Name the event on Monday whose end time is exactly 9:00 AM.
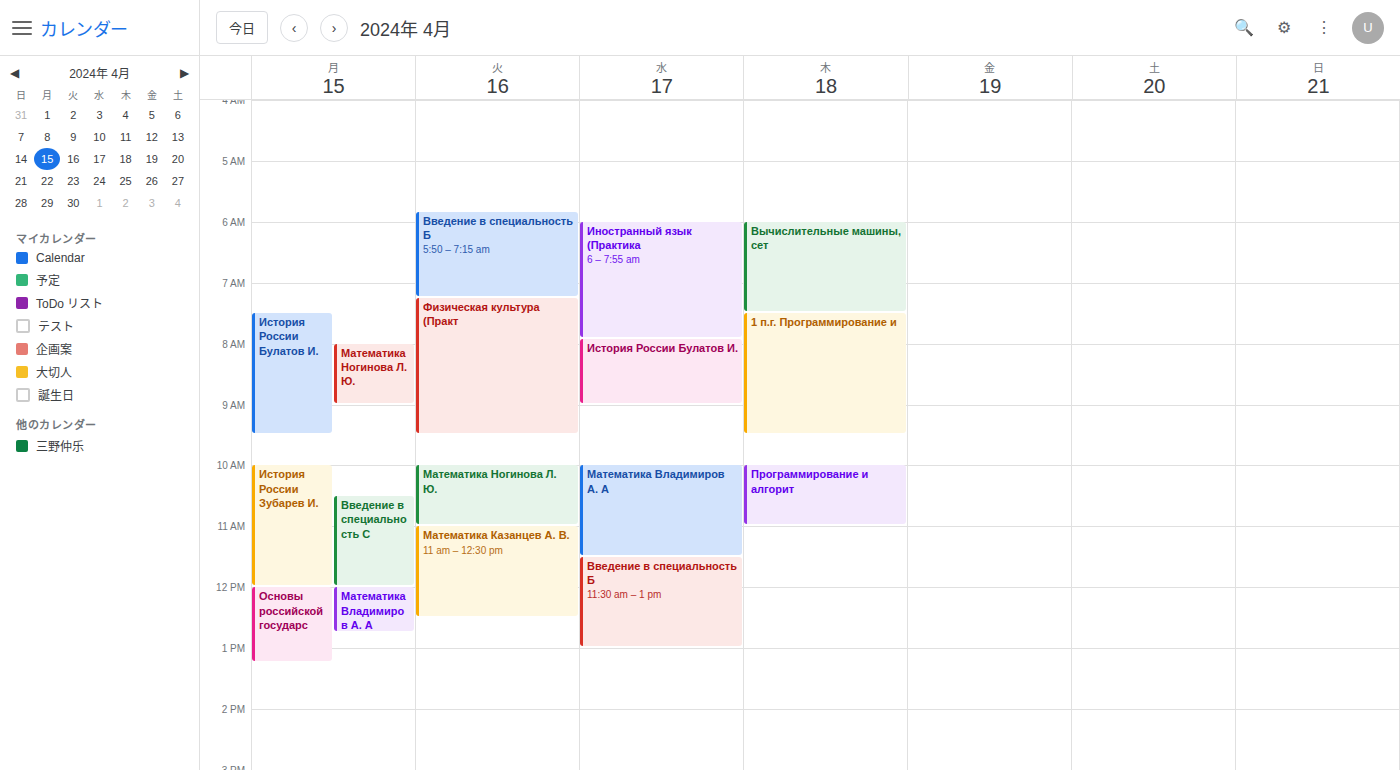
"Математика Ногинова Л. Ю."